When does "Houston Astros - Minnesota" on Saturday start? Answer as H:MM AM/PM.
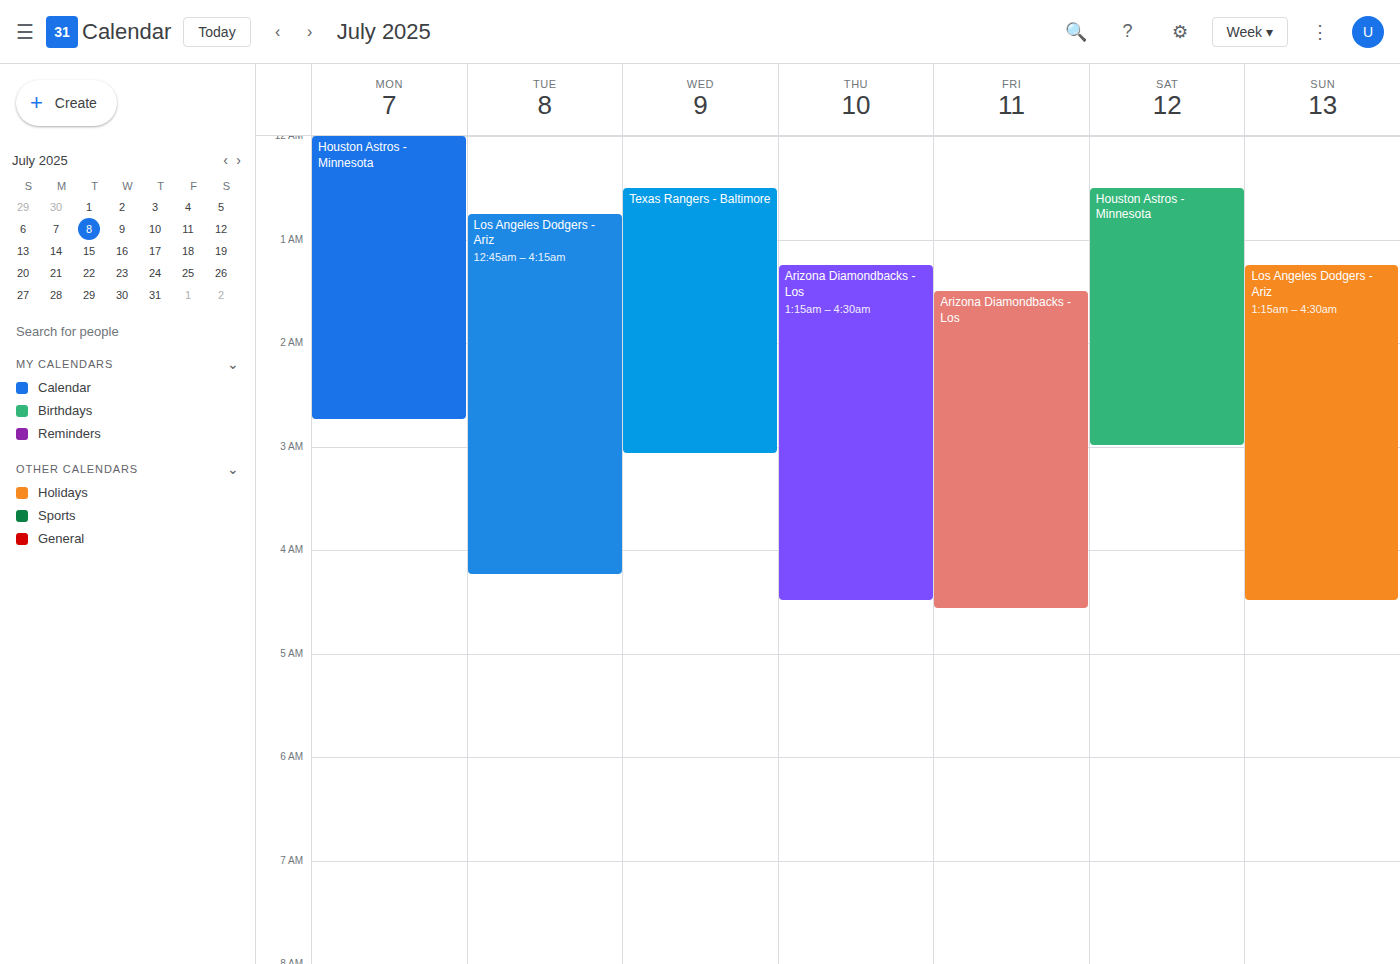
12:30 AM